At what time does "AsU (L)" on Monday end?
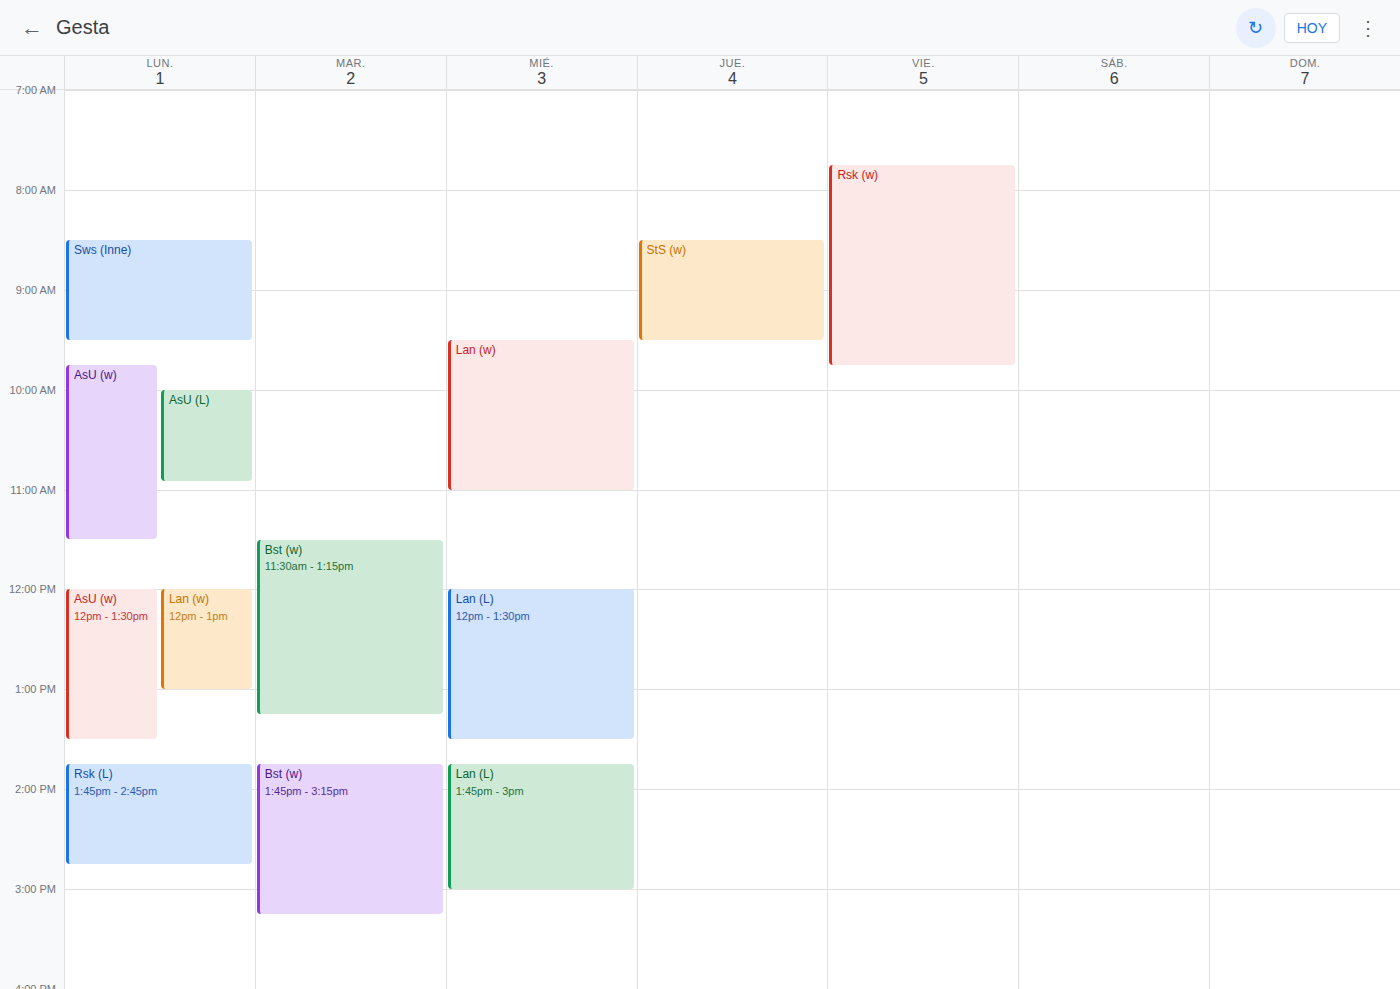
10:55 AM